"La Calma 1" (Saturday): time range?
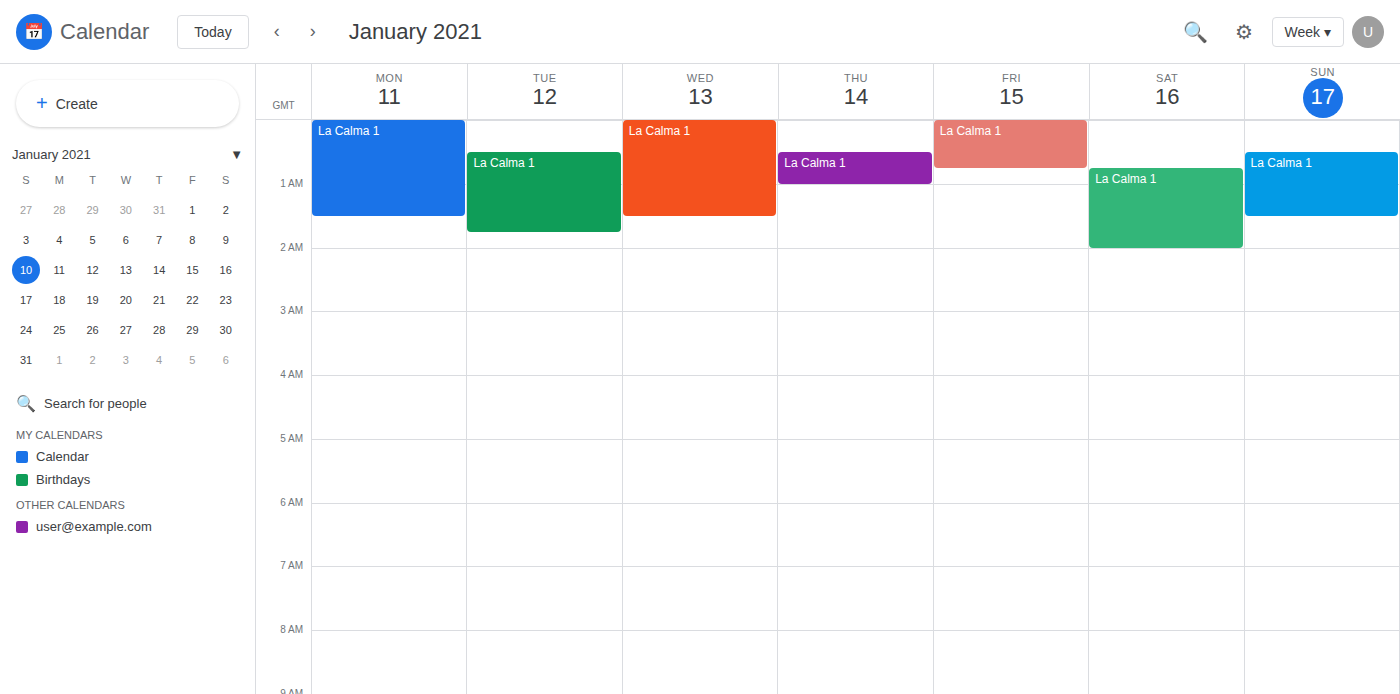
12:45 AM to 2:00 AM